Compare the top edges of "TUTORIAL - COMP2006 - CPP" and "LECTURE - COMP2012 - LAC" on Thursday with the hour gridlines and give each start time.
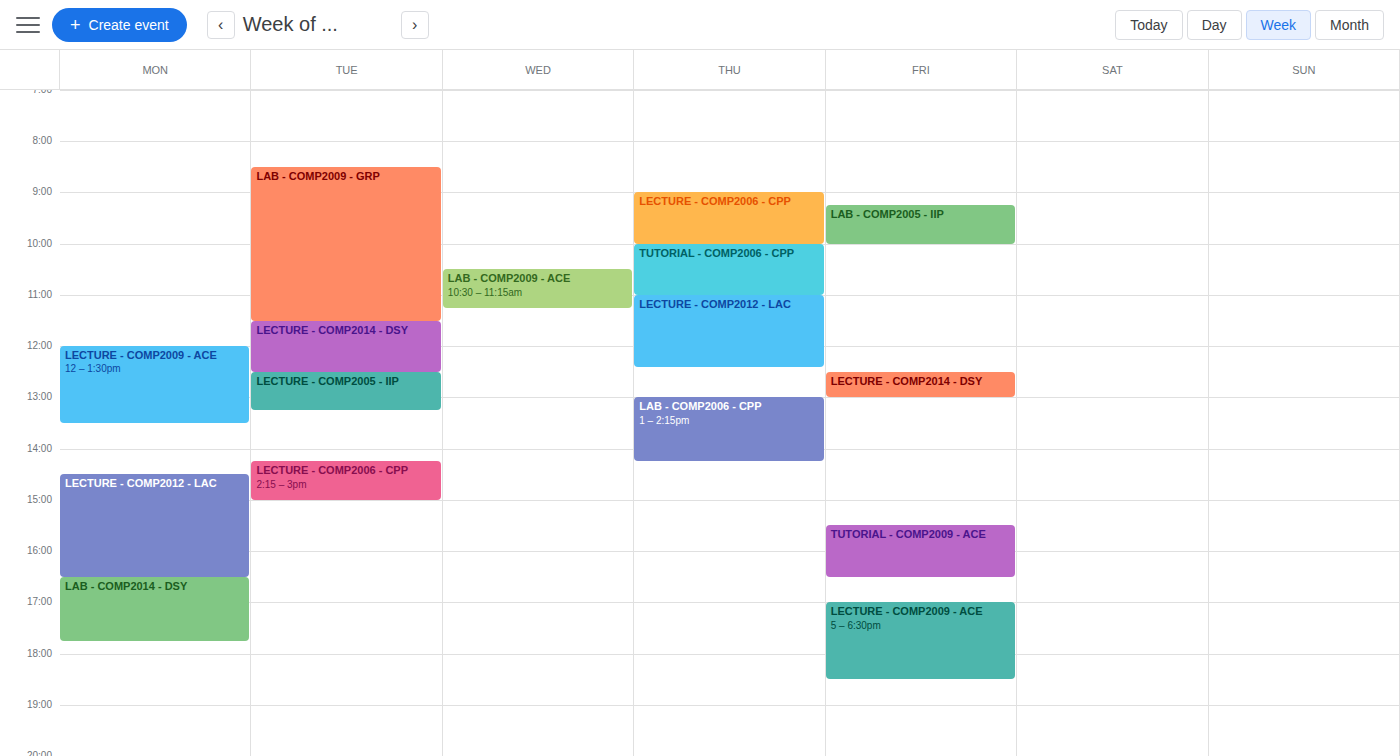
"TUTORIAL - COMP2006 - CPP": 10:00 AM, exactly on the 10 AM line. "LECTURE - COMP2012 - LAC": 11:00 AM, exactly on the 11 AM line.